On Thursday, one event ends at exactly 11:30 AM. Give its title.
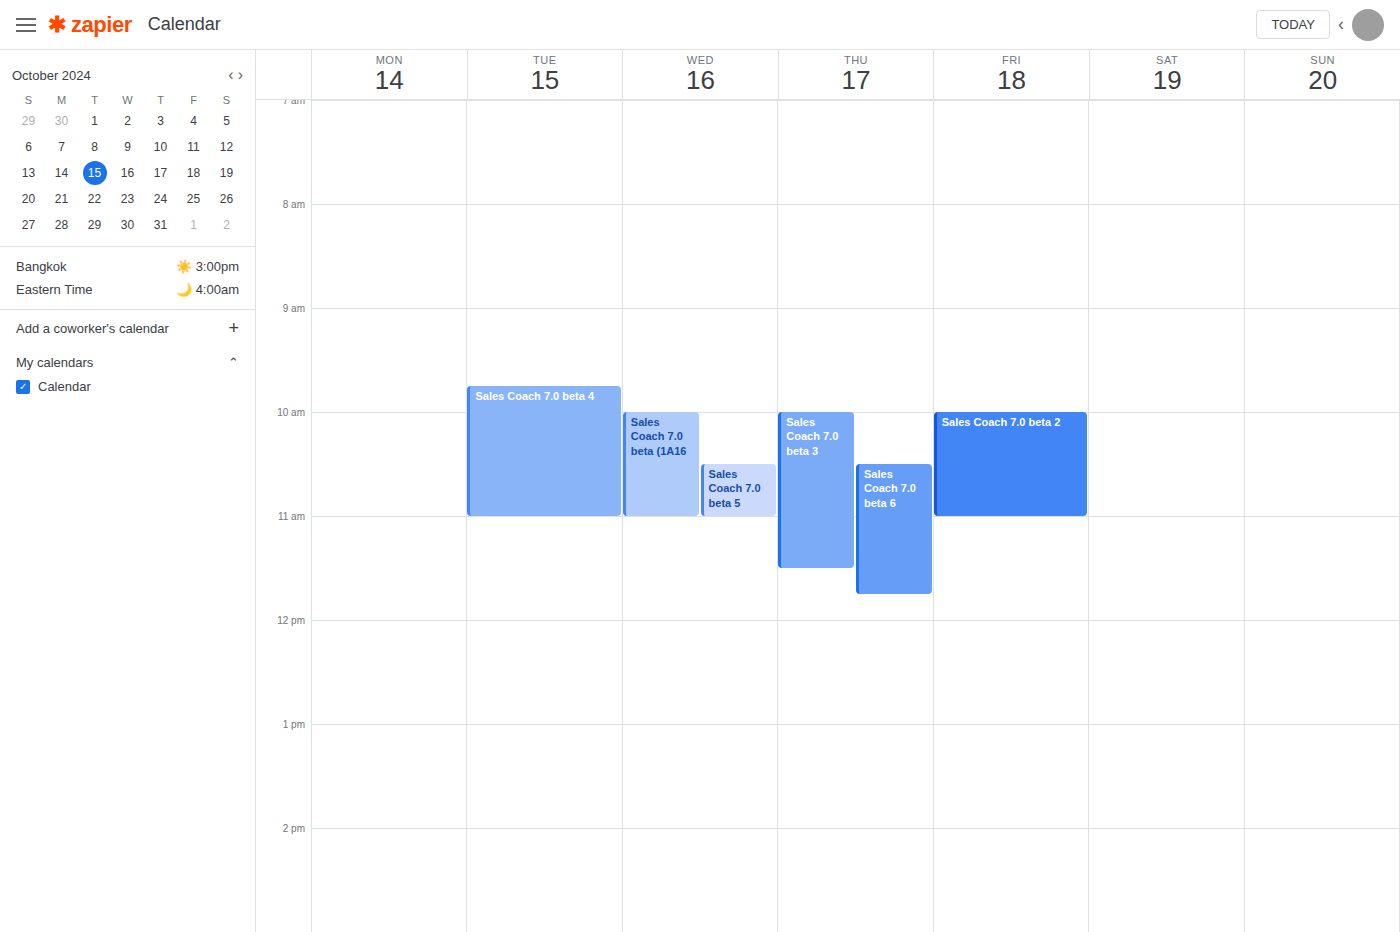
"Sales Coach 7.0 beta 3"